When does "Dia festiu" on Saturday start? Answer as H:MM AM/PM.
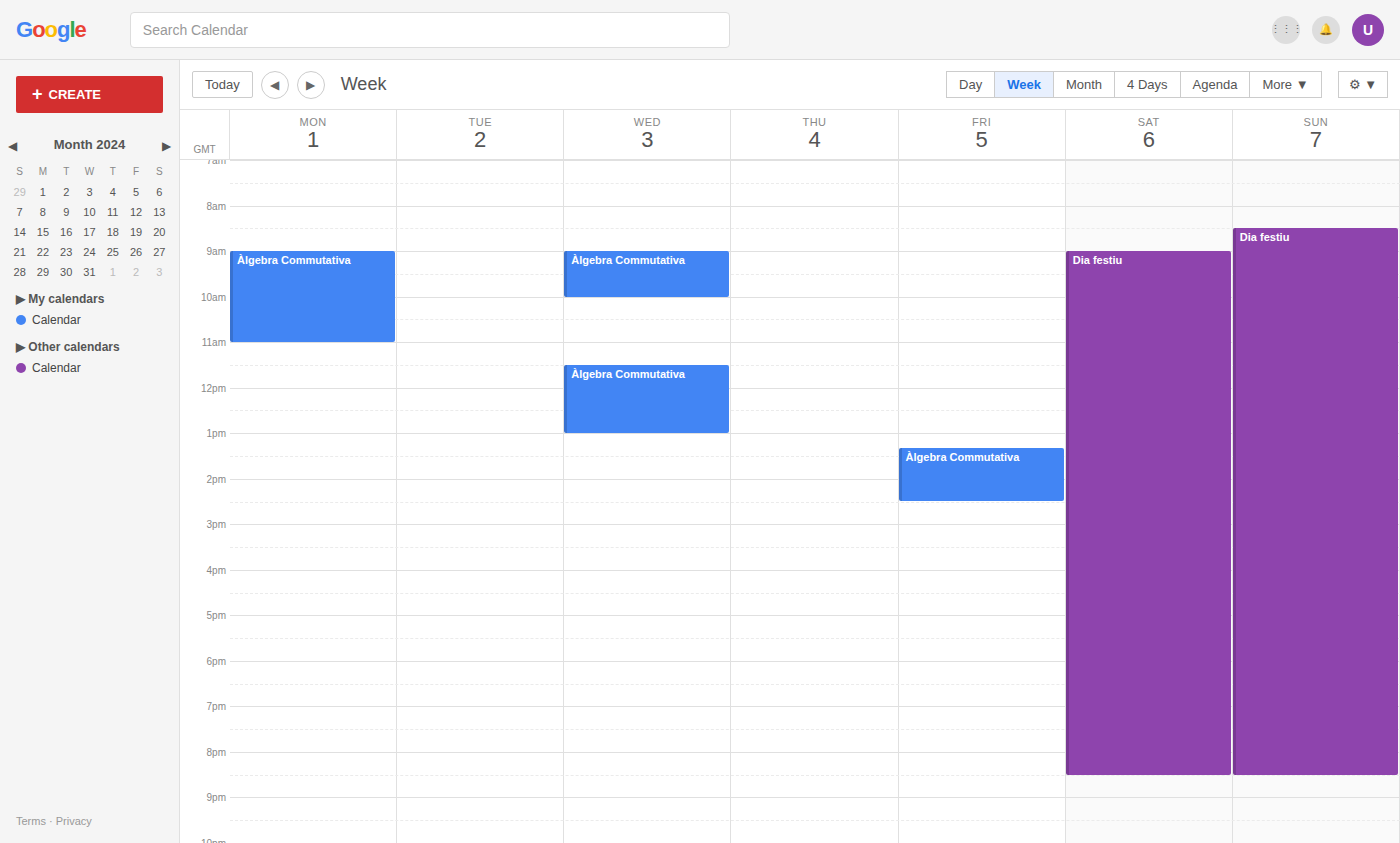
9:00 AM